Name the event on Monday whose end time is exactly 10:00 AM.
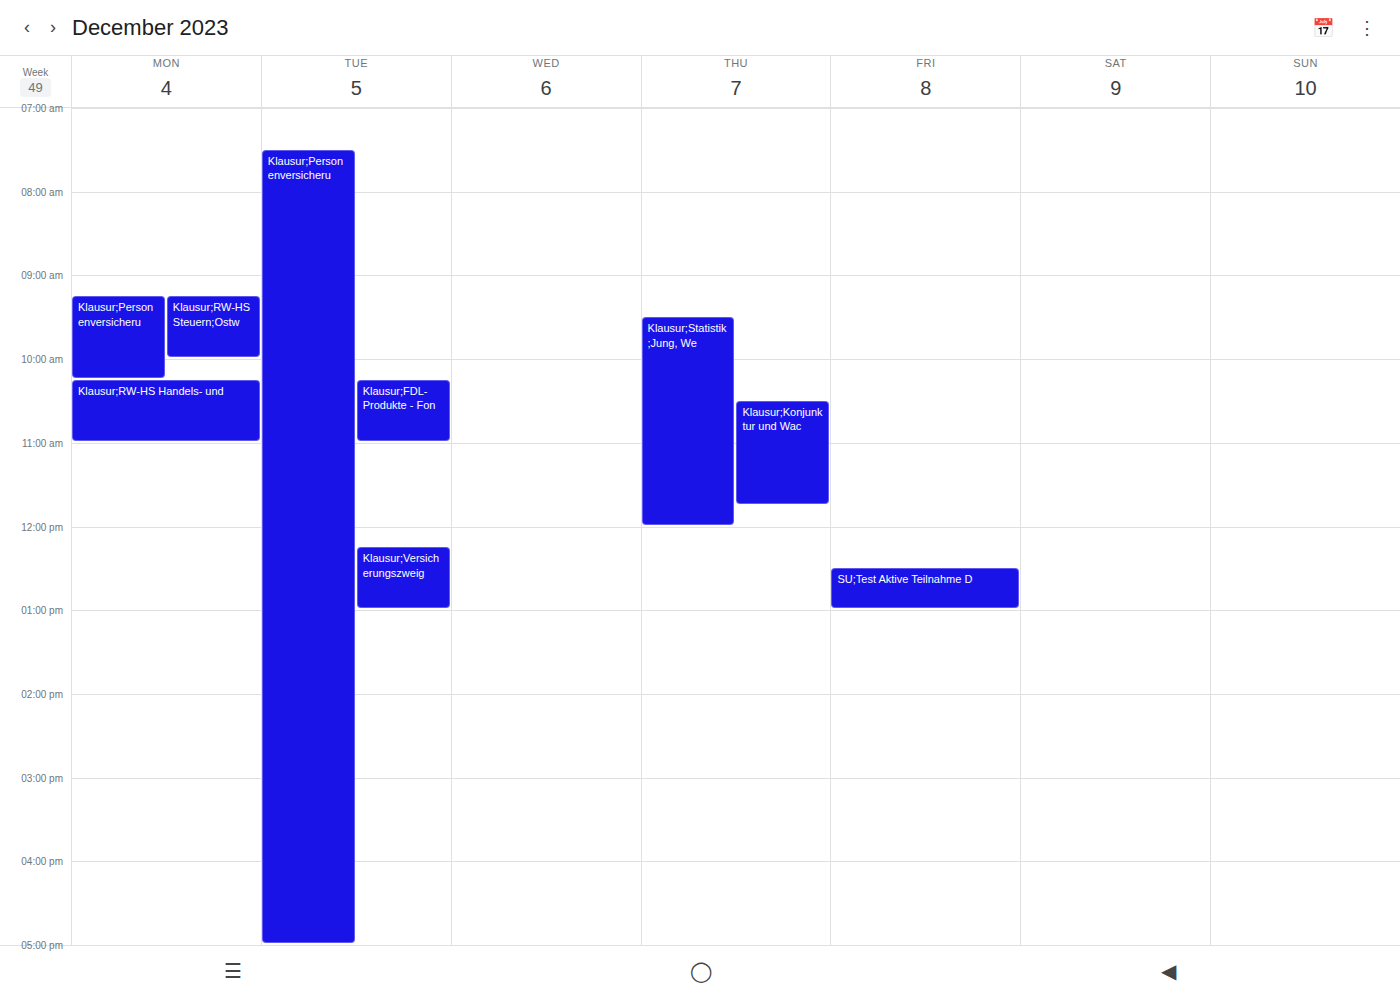
"Klausur;RW-HS Steuern;Ostw"